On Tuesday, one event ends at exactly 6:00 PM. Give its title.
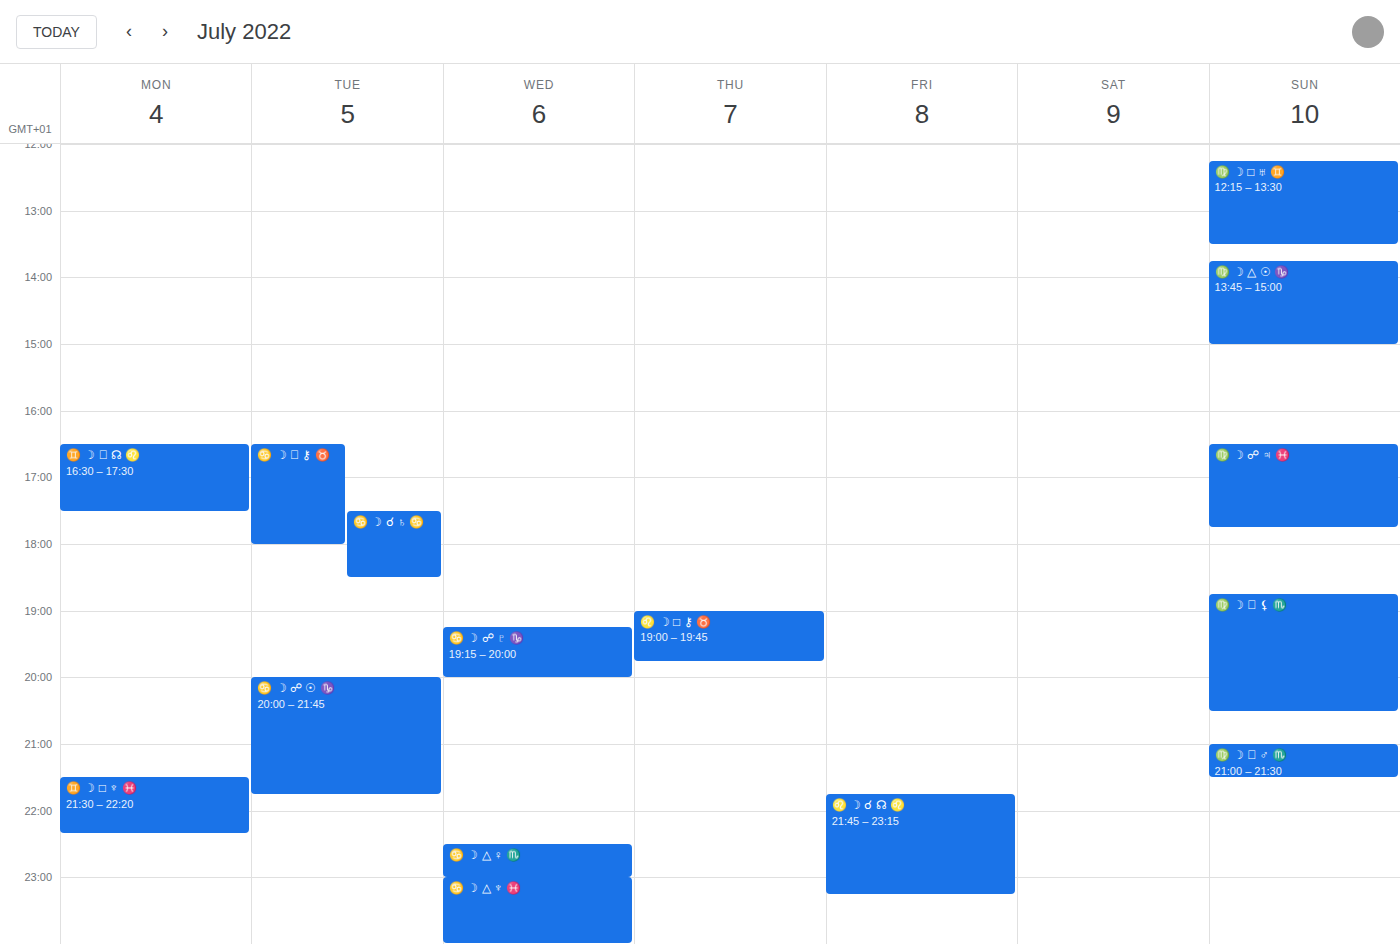
"♋️ ☽ ⚹ ⚷ ♉️"